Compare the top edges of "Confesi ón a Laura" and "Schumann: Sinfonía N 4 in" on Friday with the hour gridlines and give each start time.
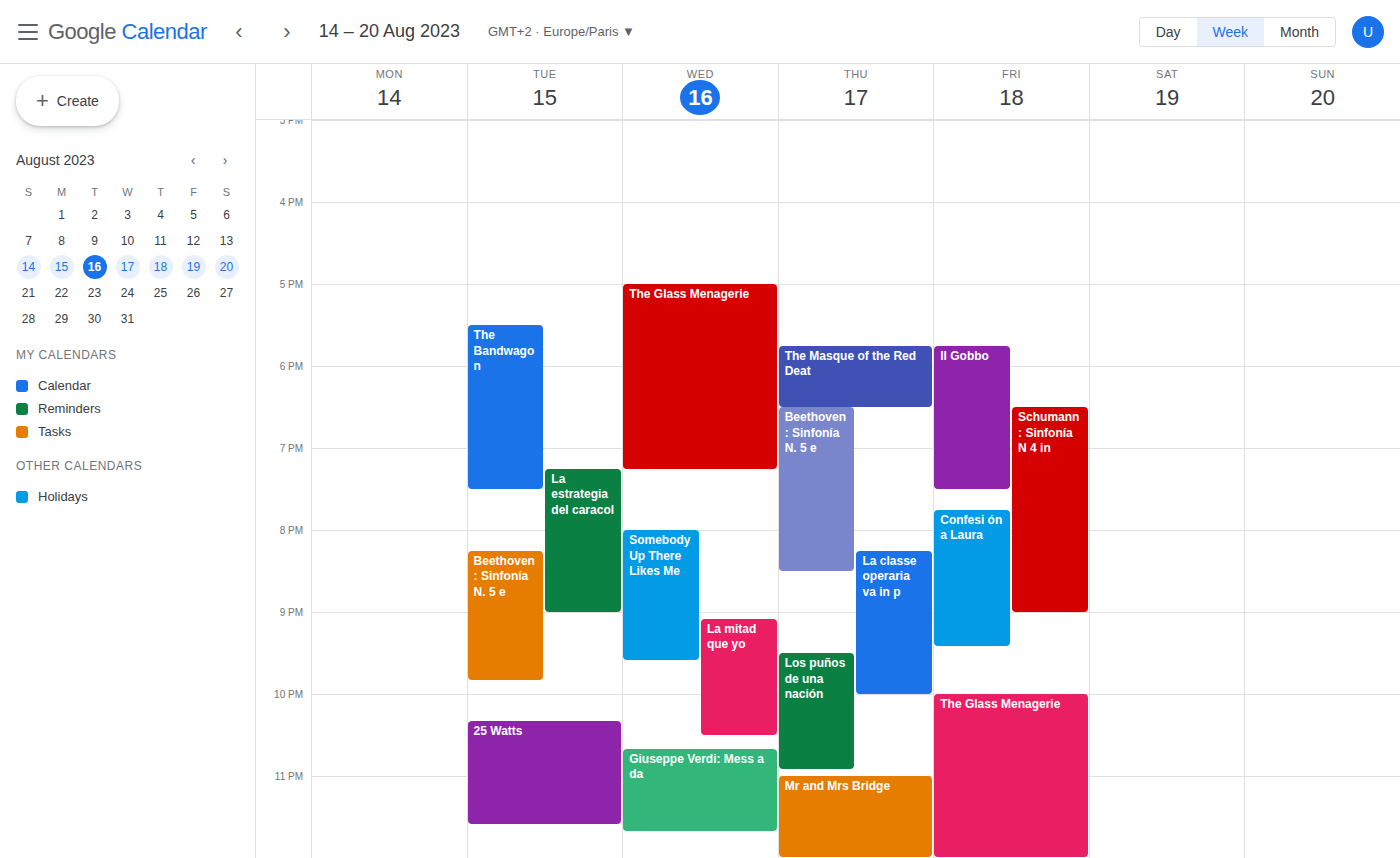
"Confesi ón a Laura": 7:45 PM, neither: three quarters of the way from the 7 PM line to the 8 PM line. "Schumann: Sinfonía N 4 in": 6:30 PM, halfway between the 6 PM and 7 PM lines.